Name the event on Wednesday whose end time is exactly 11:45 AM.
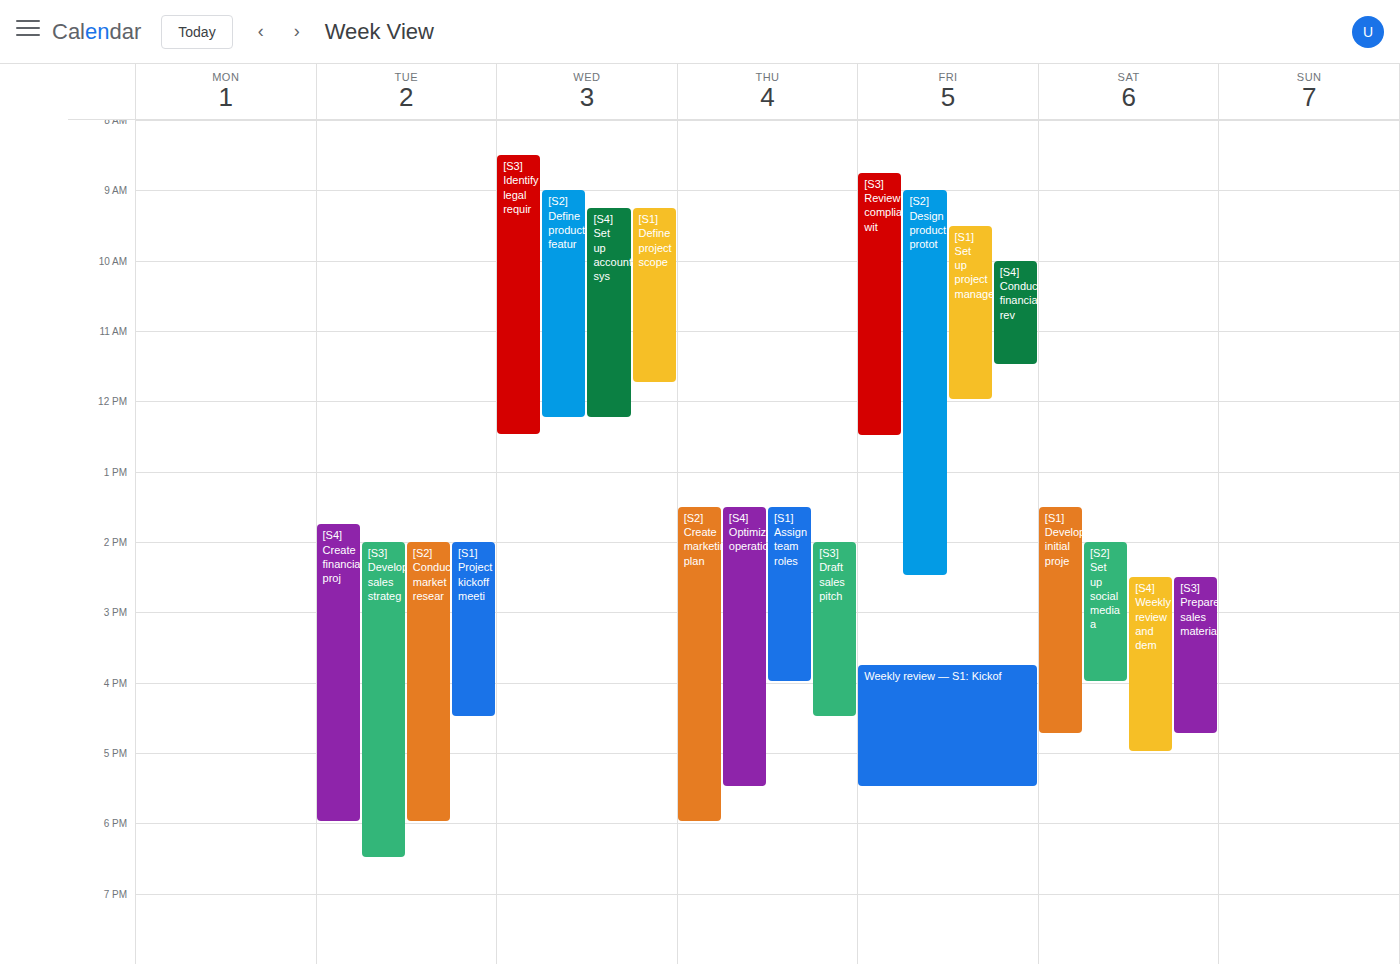
"[S1] Define project scope"